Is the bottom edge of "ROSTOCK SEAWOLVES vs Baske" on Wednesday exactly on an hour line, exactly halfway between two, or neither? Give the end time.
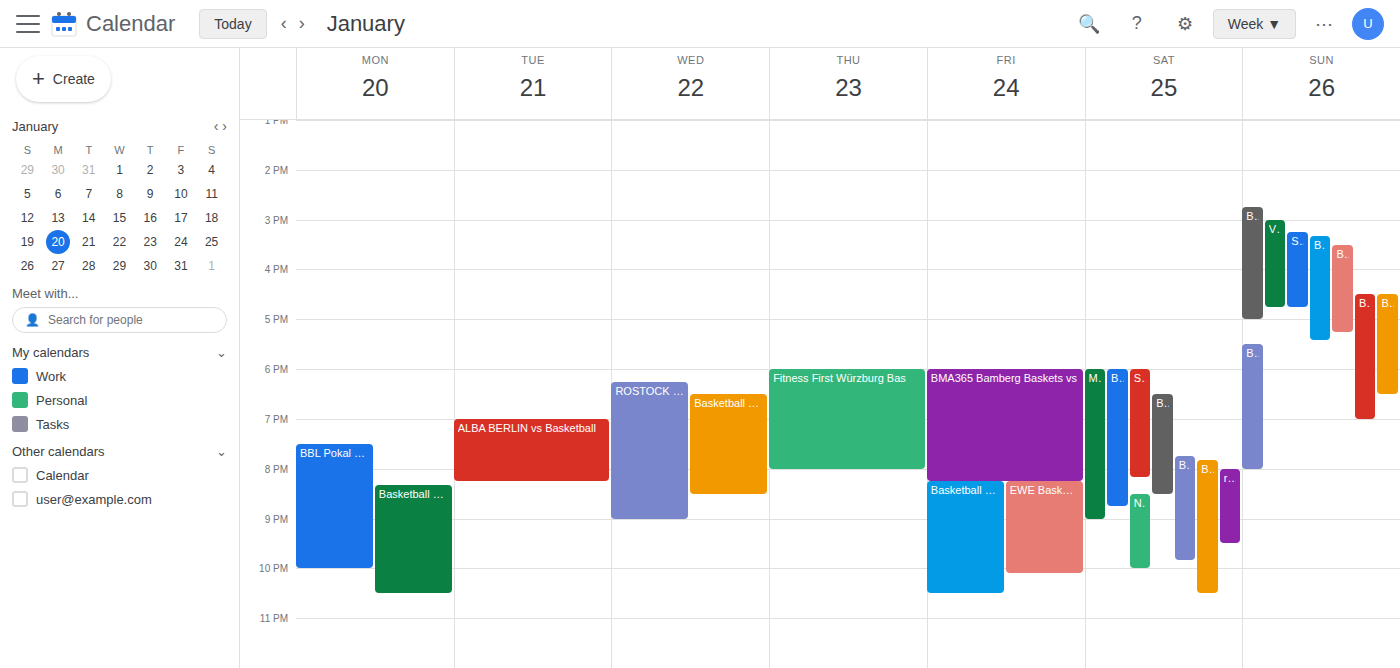
9:00 PM -- exactly on the 9 PM line.